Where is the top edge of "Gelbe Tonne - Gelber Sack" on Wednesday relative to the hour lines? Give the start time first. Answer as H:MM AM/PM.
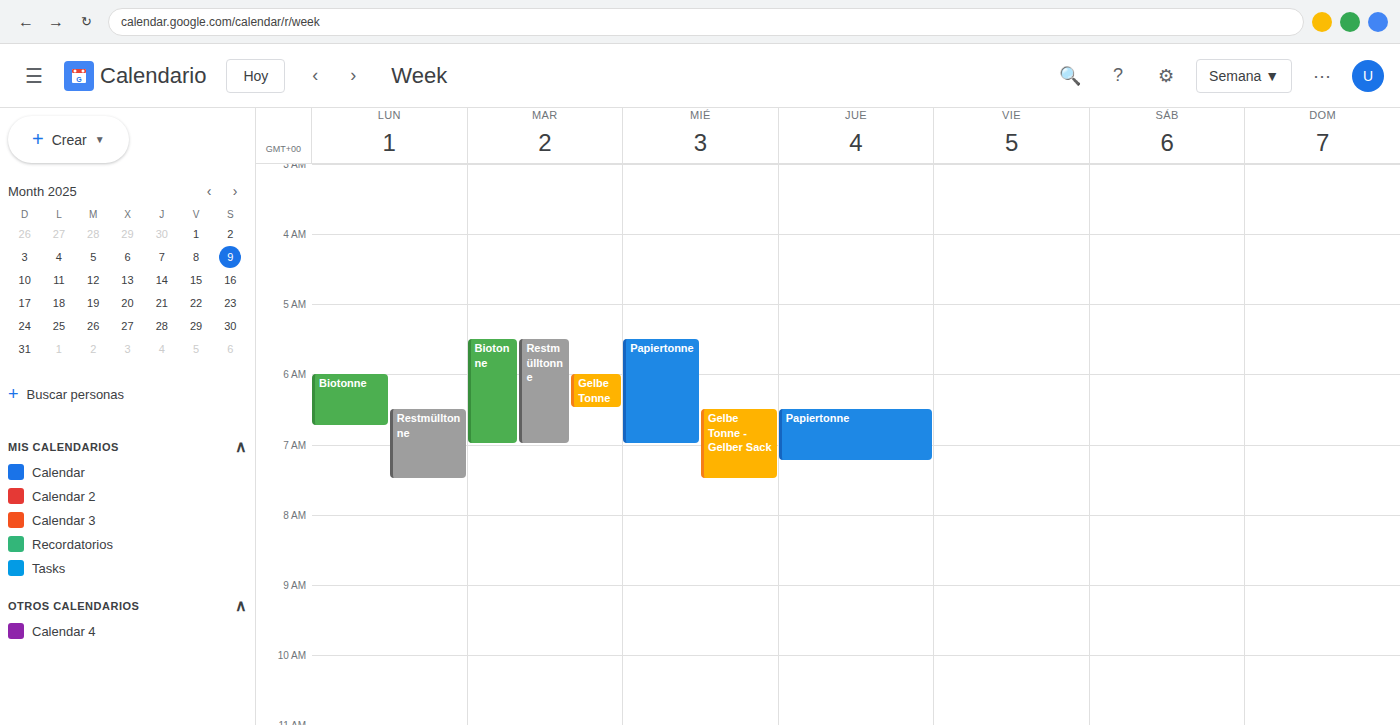
6:30 AM -- halfway between the 6 AM and 7 AM lines.